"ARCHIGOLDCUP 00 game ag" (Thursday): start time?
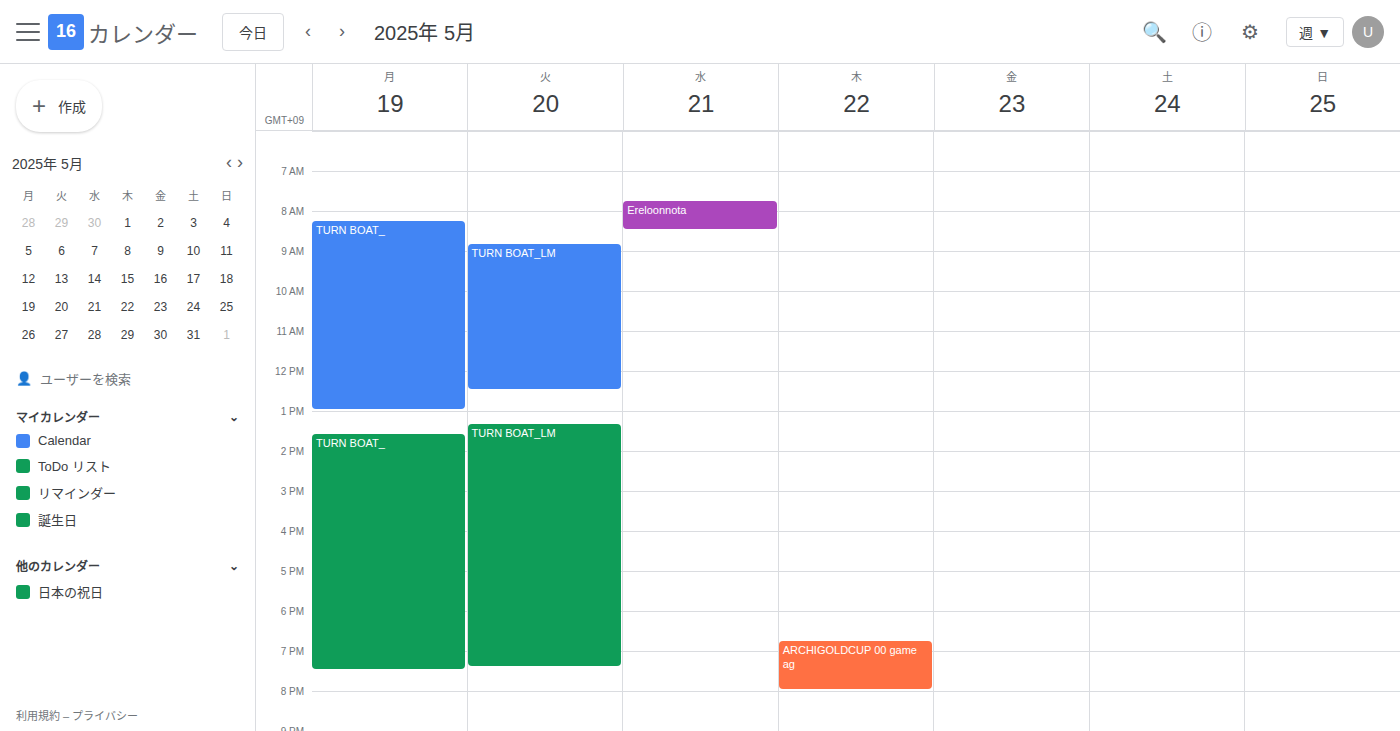
6:45 PM